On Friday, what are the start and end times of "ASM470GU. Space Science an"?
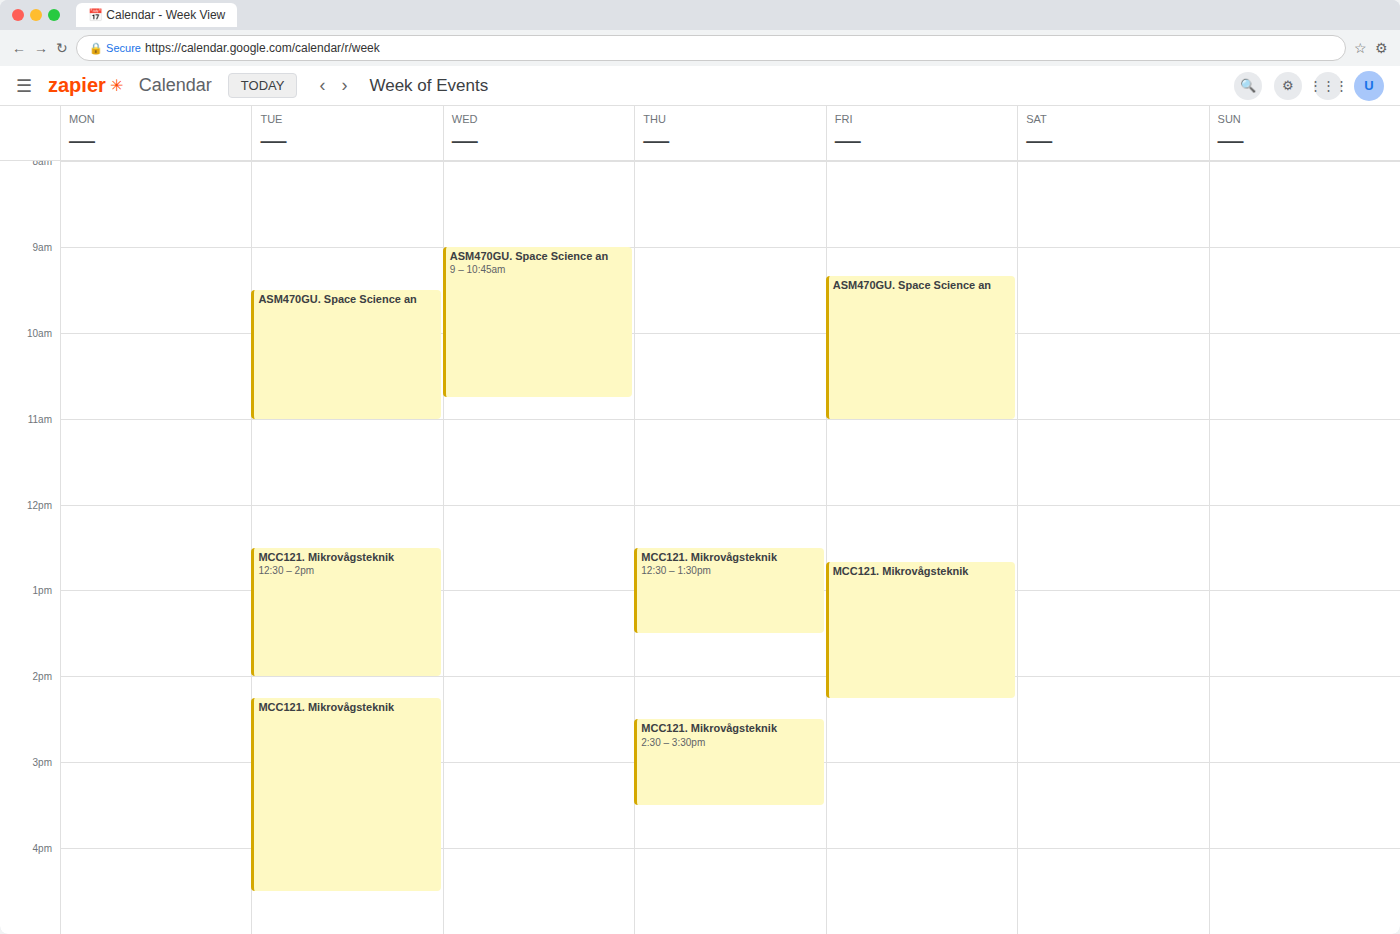
9:20 AM to 11:00 AM